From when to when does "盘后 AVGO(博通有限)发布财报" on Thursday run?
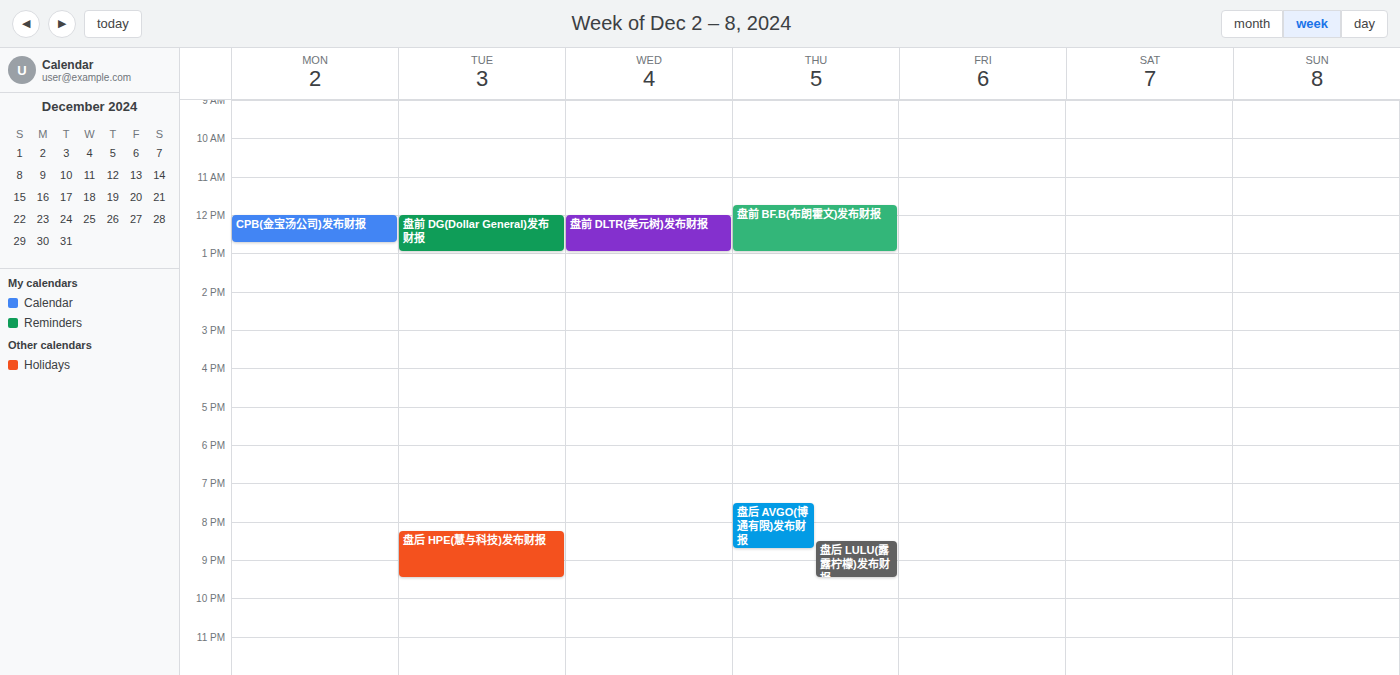
7:30 PM to 8:45 PM